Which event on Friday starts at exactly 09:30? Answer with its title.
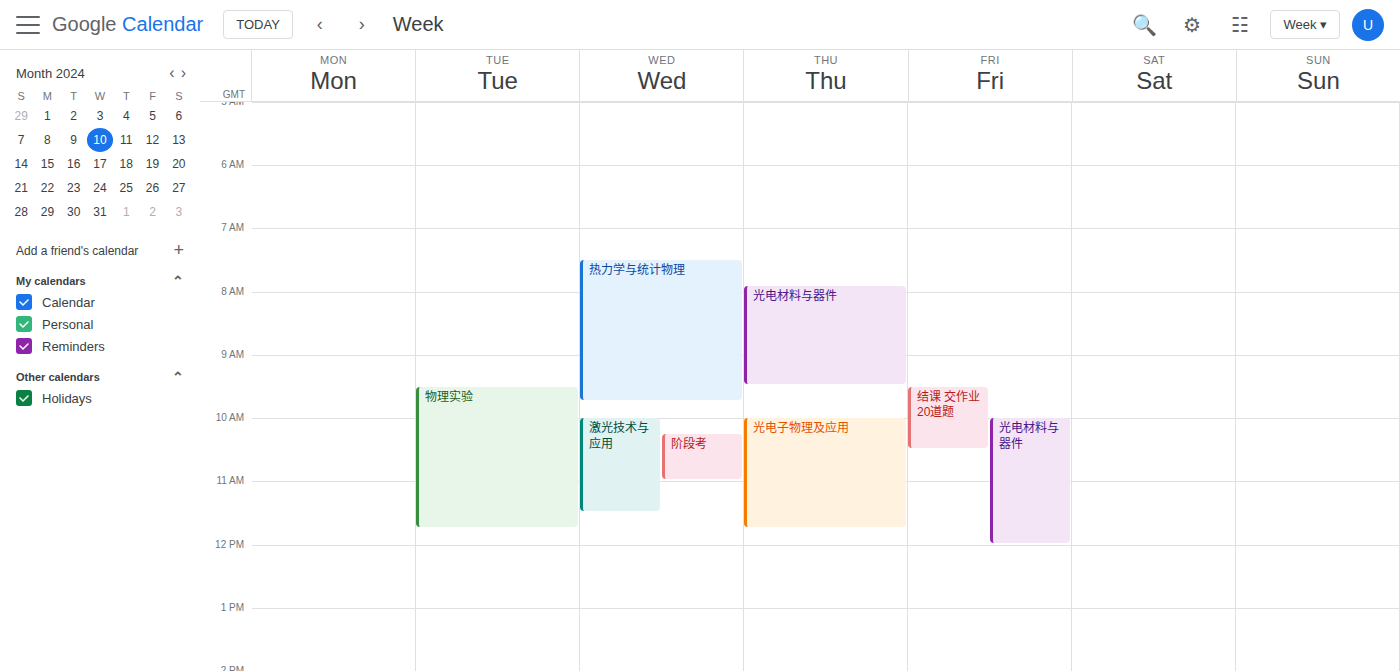
"结课 交作业20道题"